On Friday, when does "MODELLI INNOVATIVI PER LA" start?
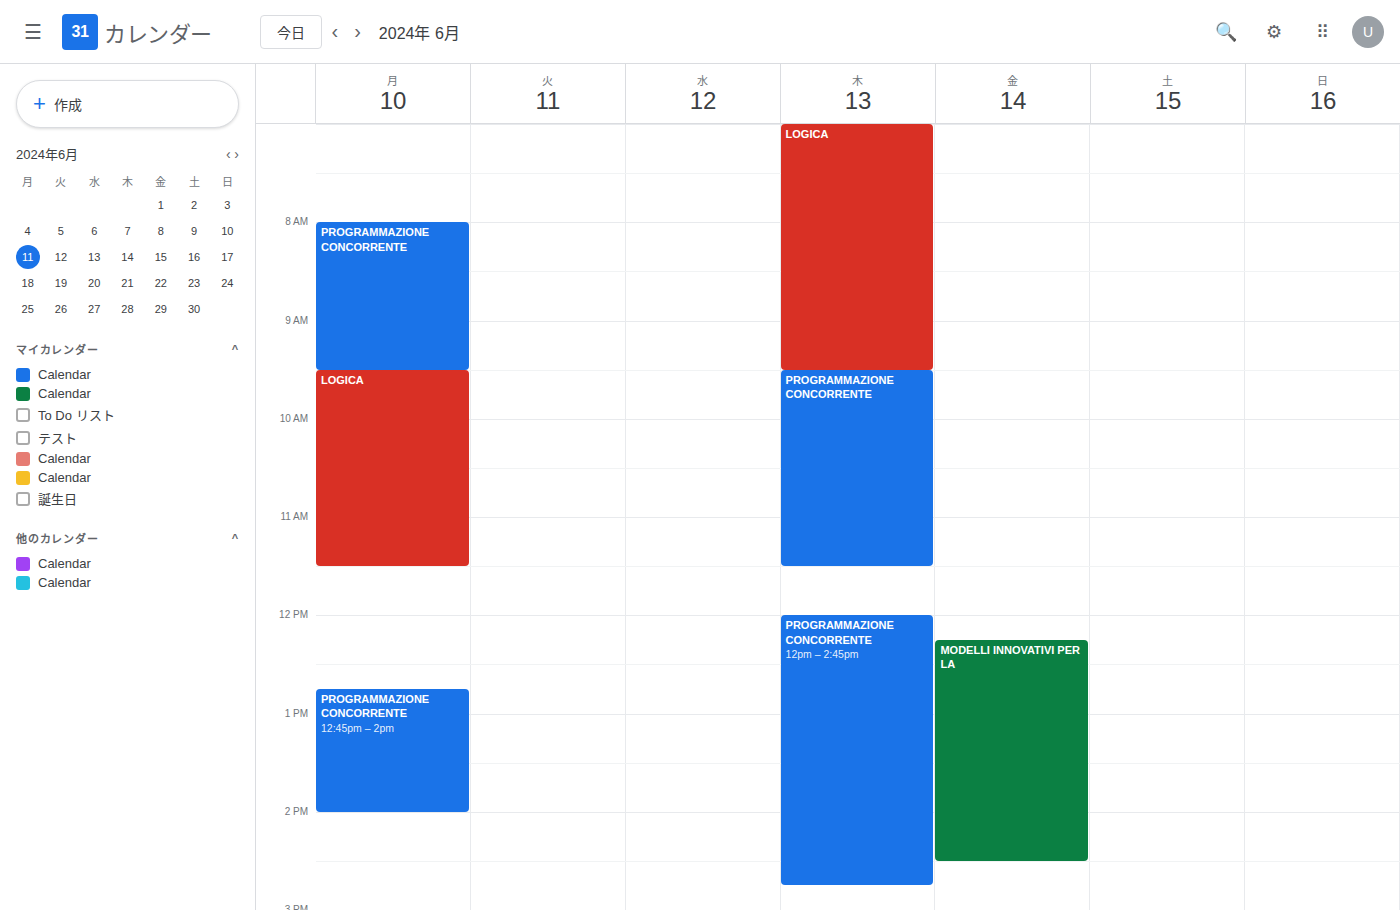
12:15 PM